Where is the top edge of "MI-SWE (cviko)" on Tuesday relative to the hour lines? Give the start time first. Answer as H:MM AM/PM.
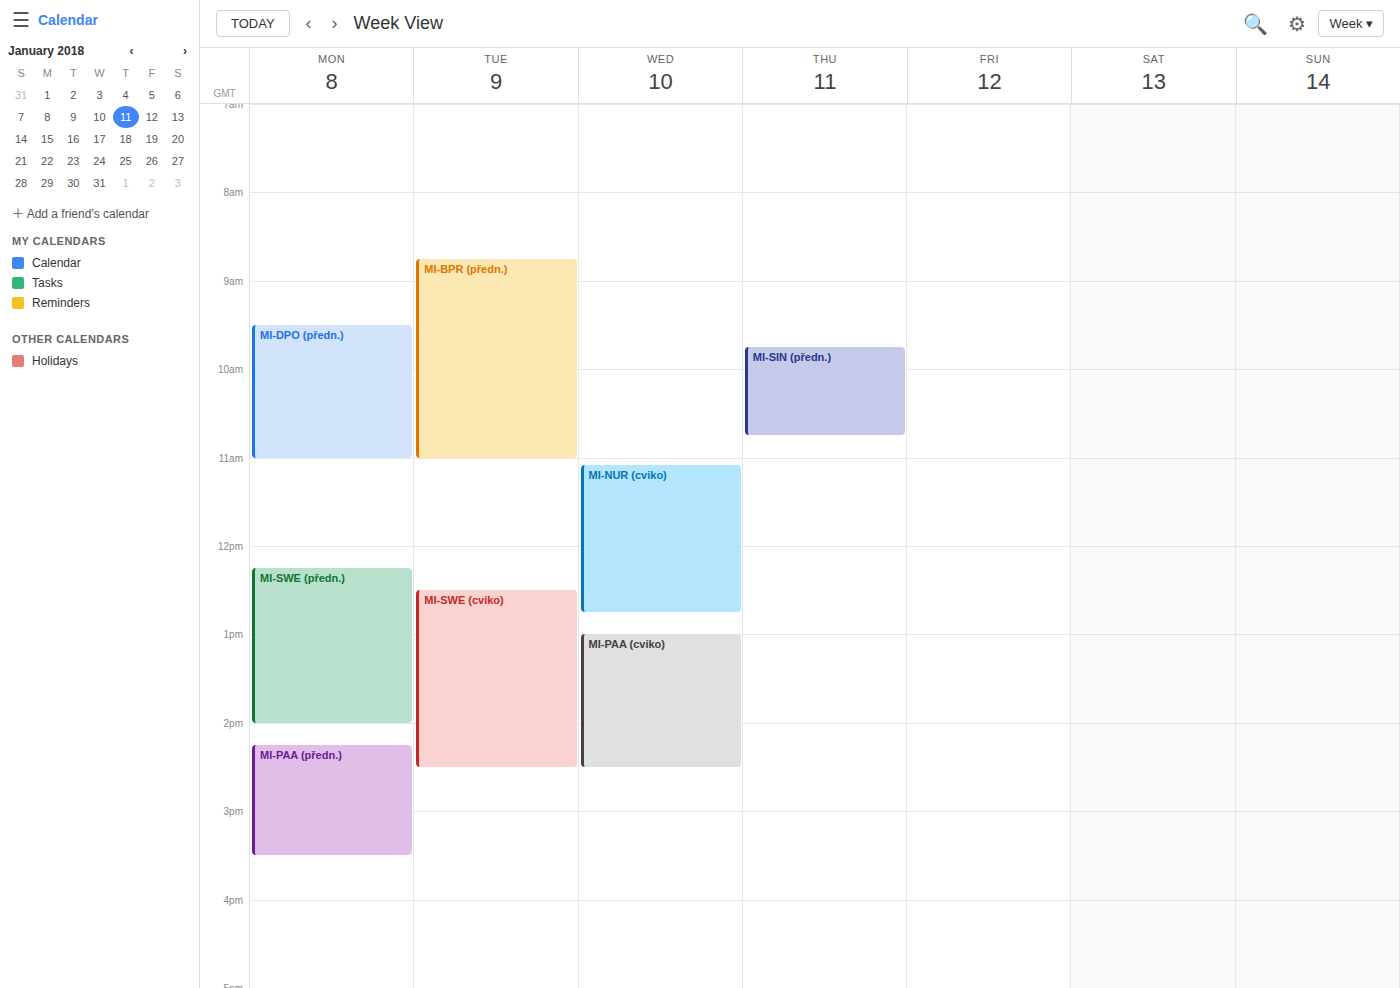
12:30 PM -- halfway between the 12 PM and 1 PM lines.